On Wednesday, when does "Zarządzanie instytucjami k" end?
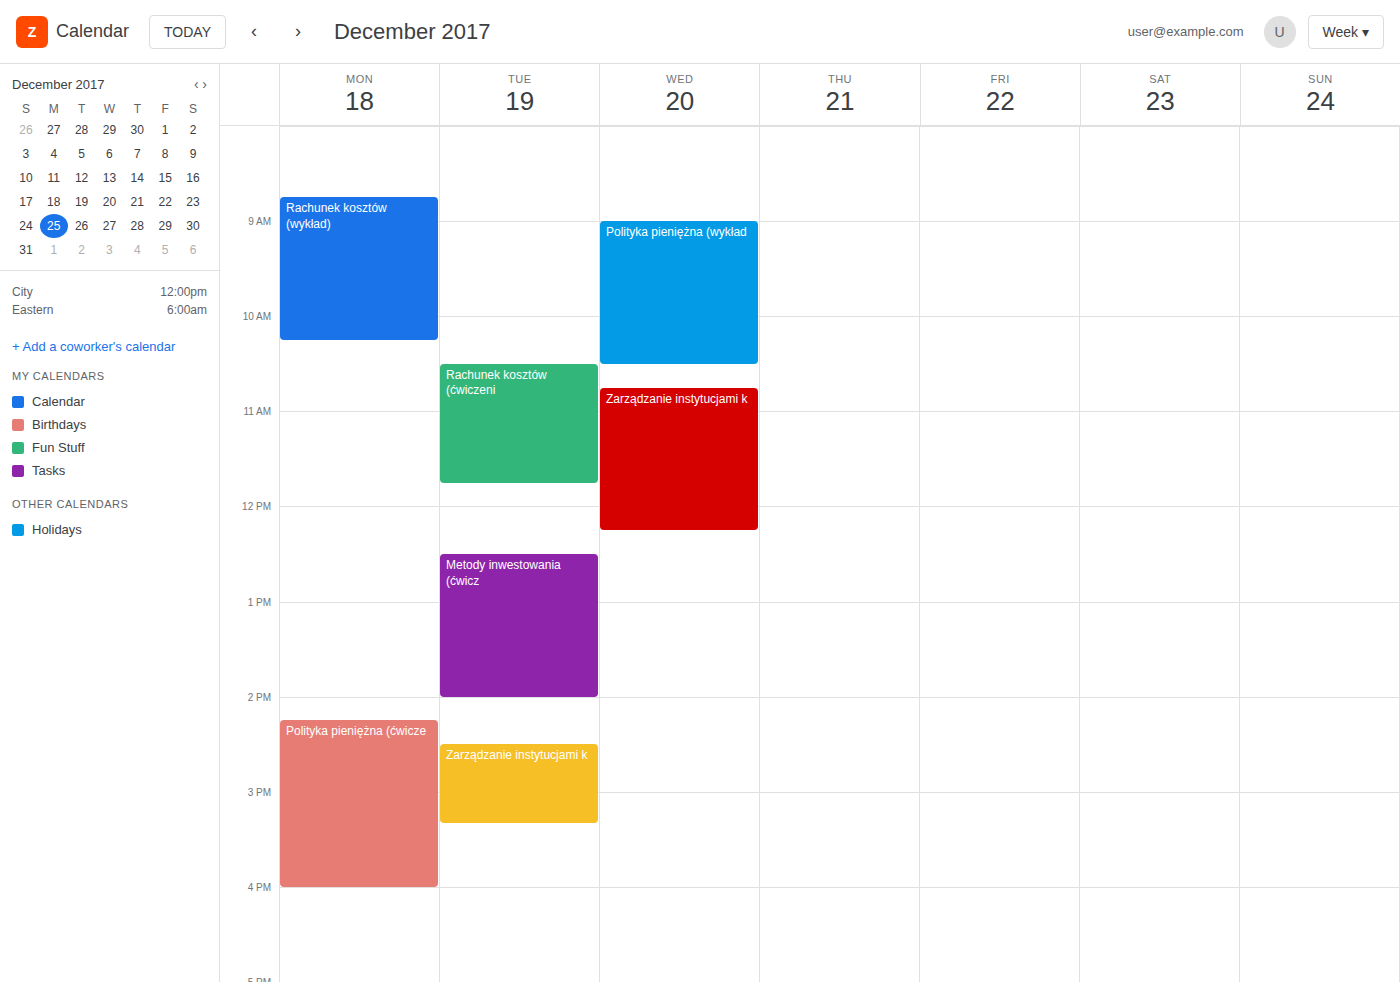
12:15